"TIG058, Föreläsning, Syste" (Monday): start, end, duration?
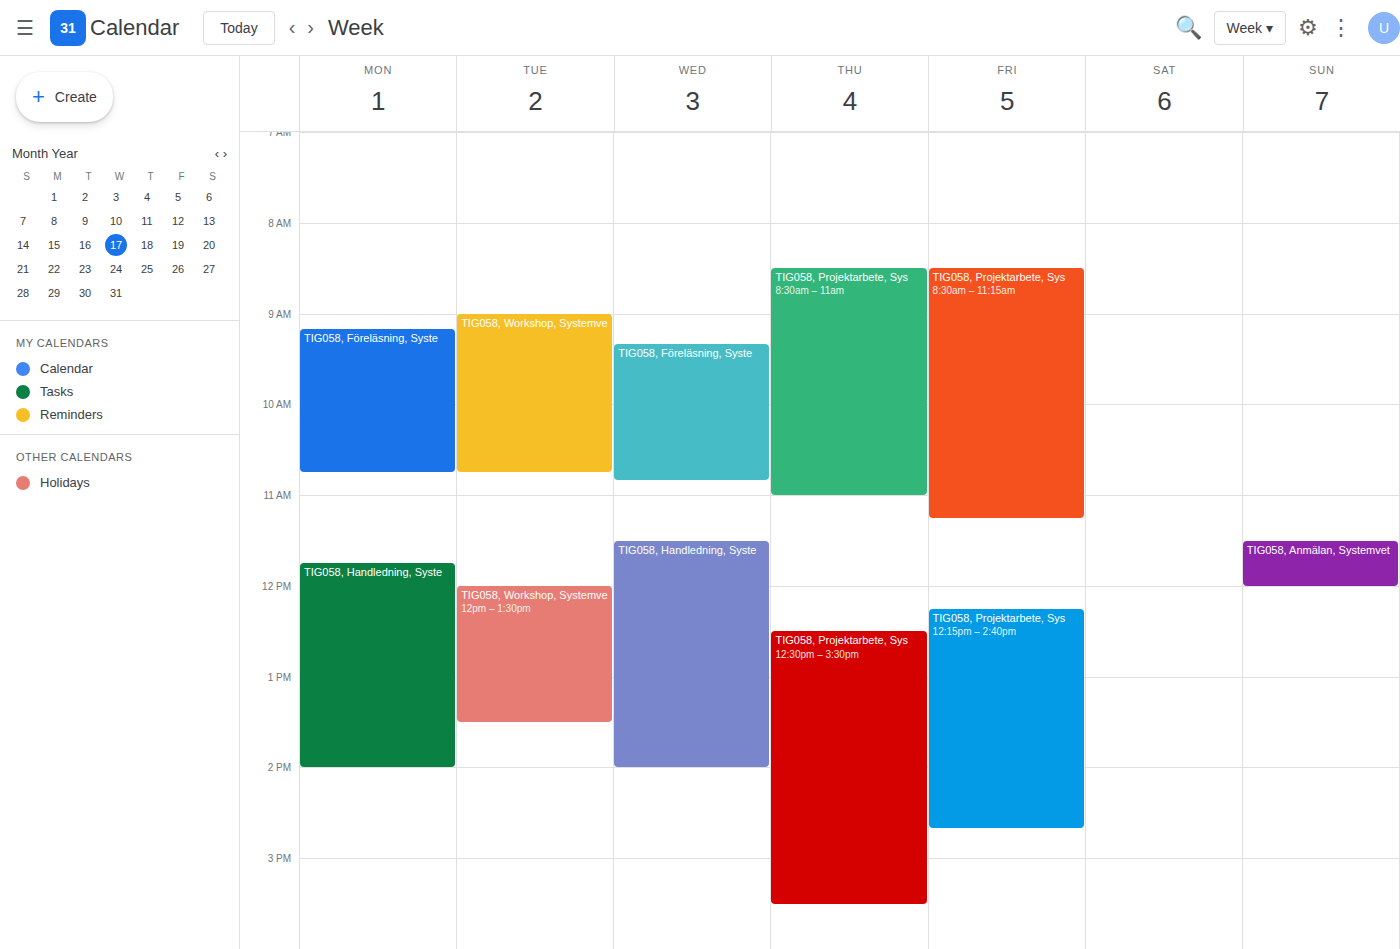
9:10 AM to 10:45 AM, 1 hour 35 minutes